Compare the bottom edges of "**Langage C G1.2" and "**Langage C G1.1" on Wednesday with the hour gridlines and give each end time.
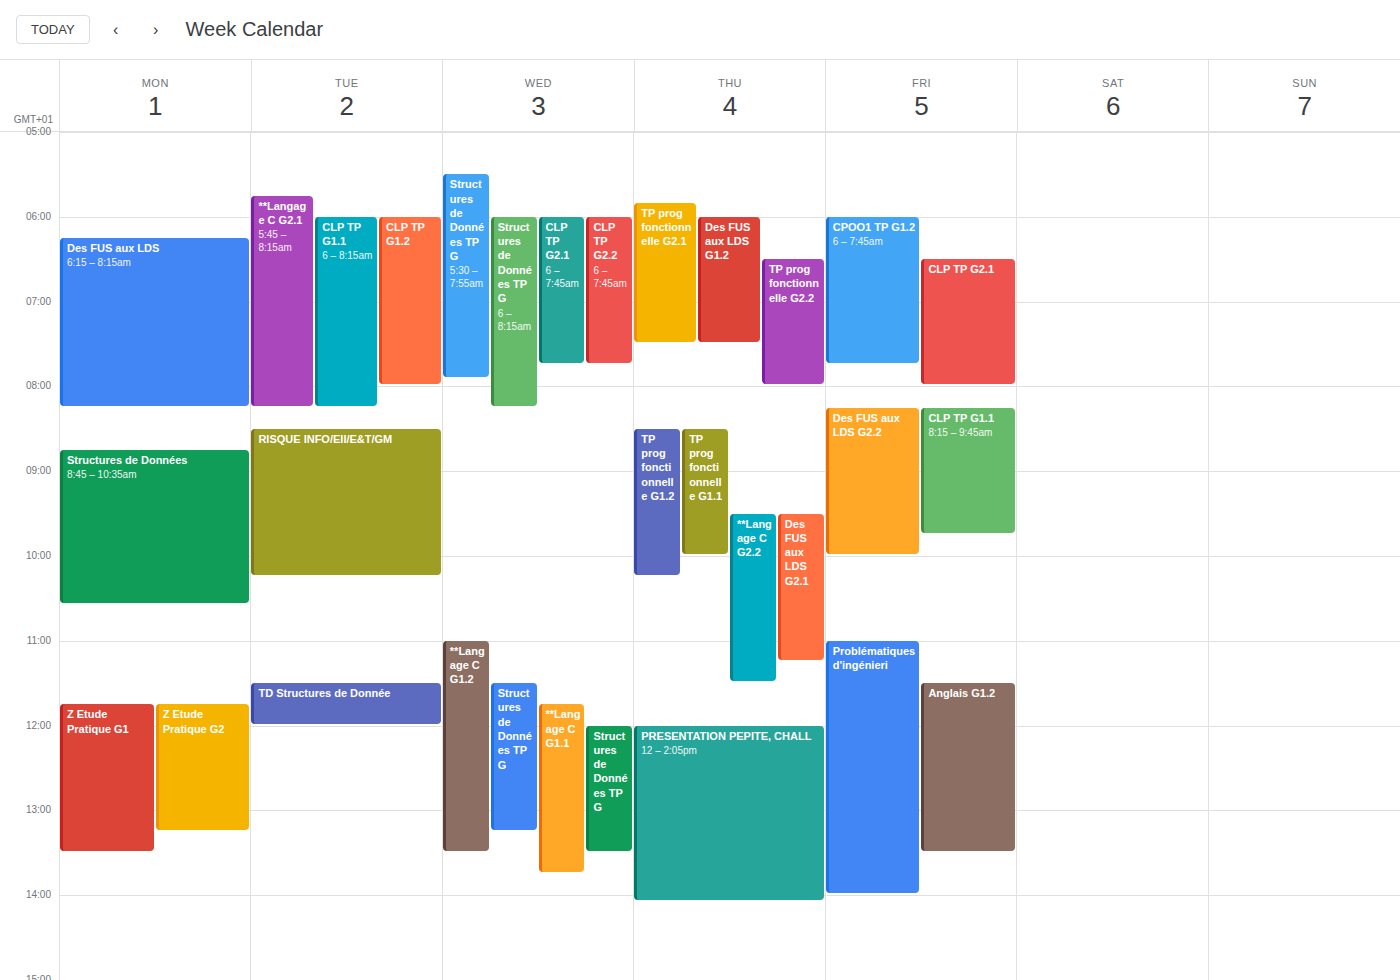
"**Langage C G1.2": 13:30, halfway between the 13:00 and 14:00 lines. "**Langage C G1.1": 13:45, neither: three quarters of the way from the 13:00 line to the 14:00 line.